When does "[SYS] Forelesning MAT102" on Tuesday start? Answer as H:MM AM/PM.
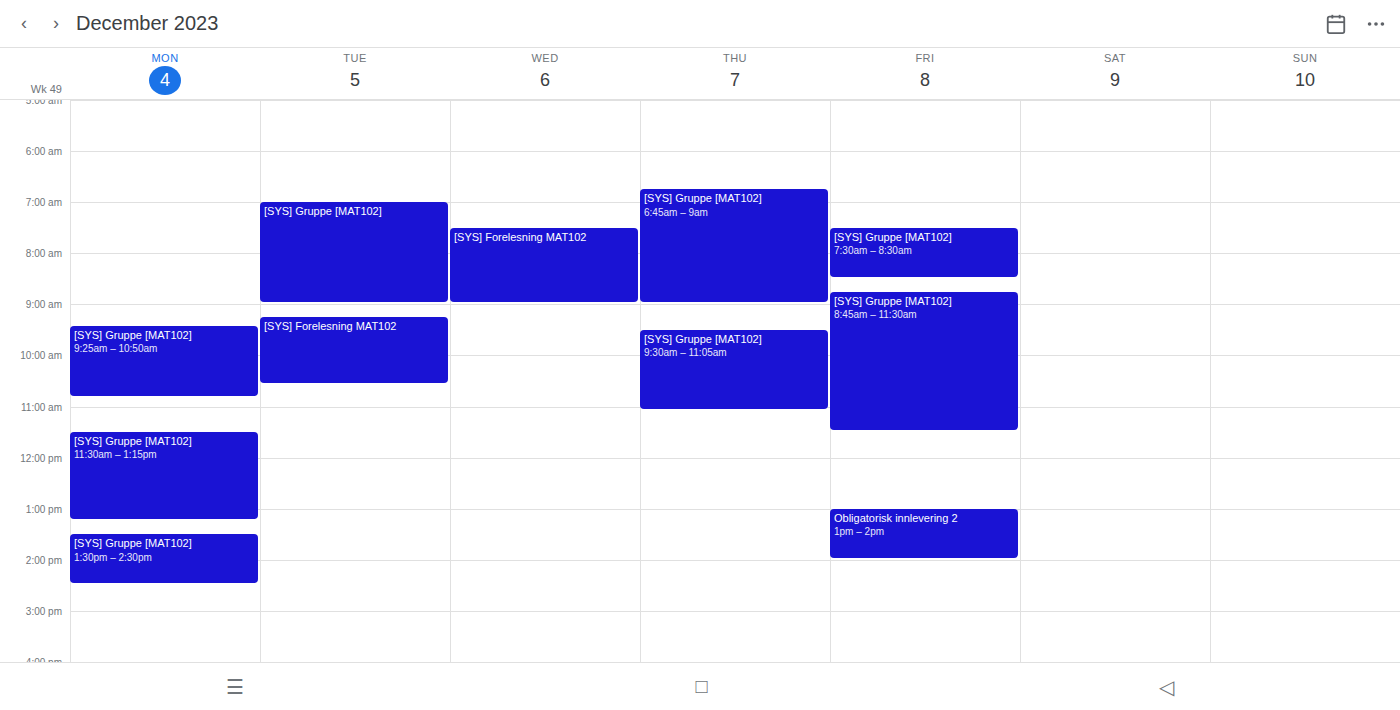
9:15 AM